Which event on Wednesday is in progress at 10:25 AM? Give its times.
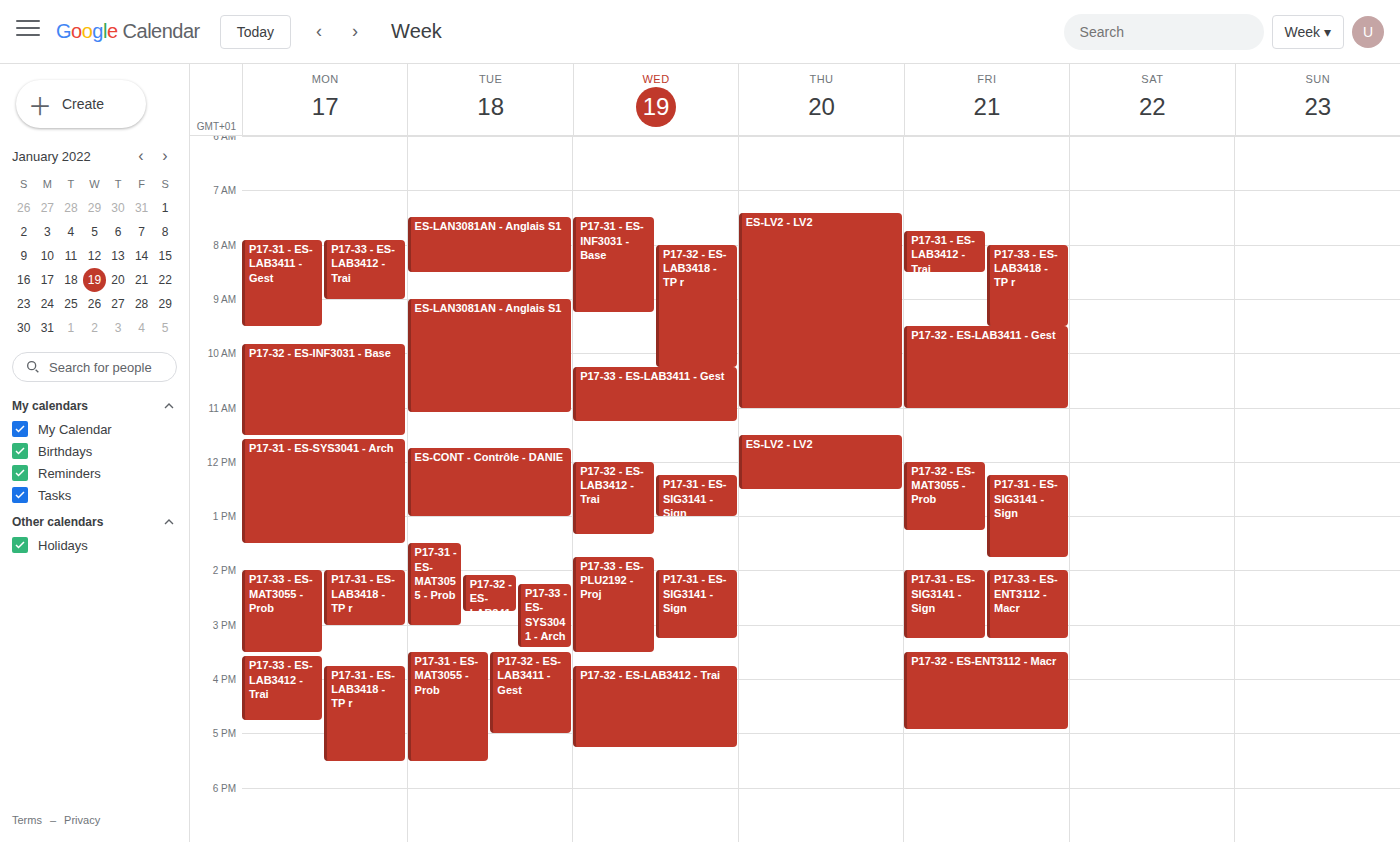
"P17-33 - ES-LAB3411 - Gest", 10:15 AM to 11:15 AM